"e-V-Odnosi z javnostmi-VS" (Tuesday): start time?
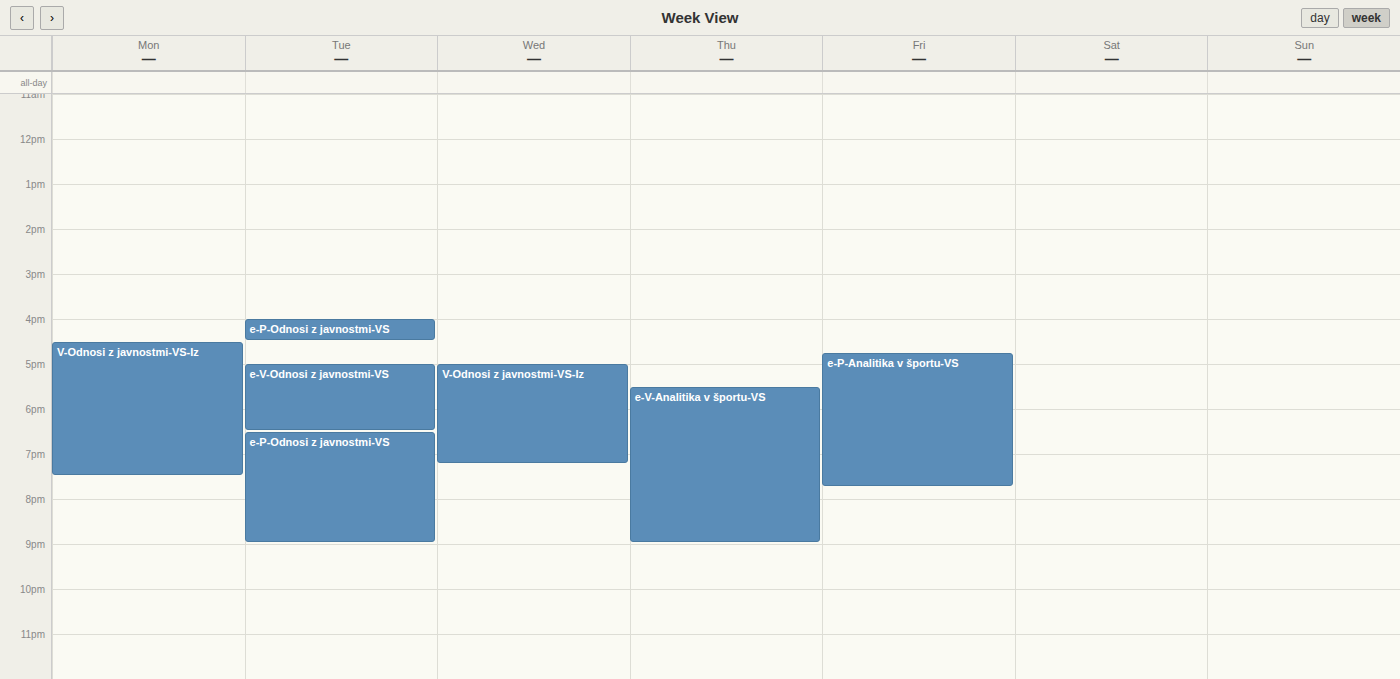
5:00 PM